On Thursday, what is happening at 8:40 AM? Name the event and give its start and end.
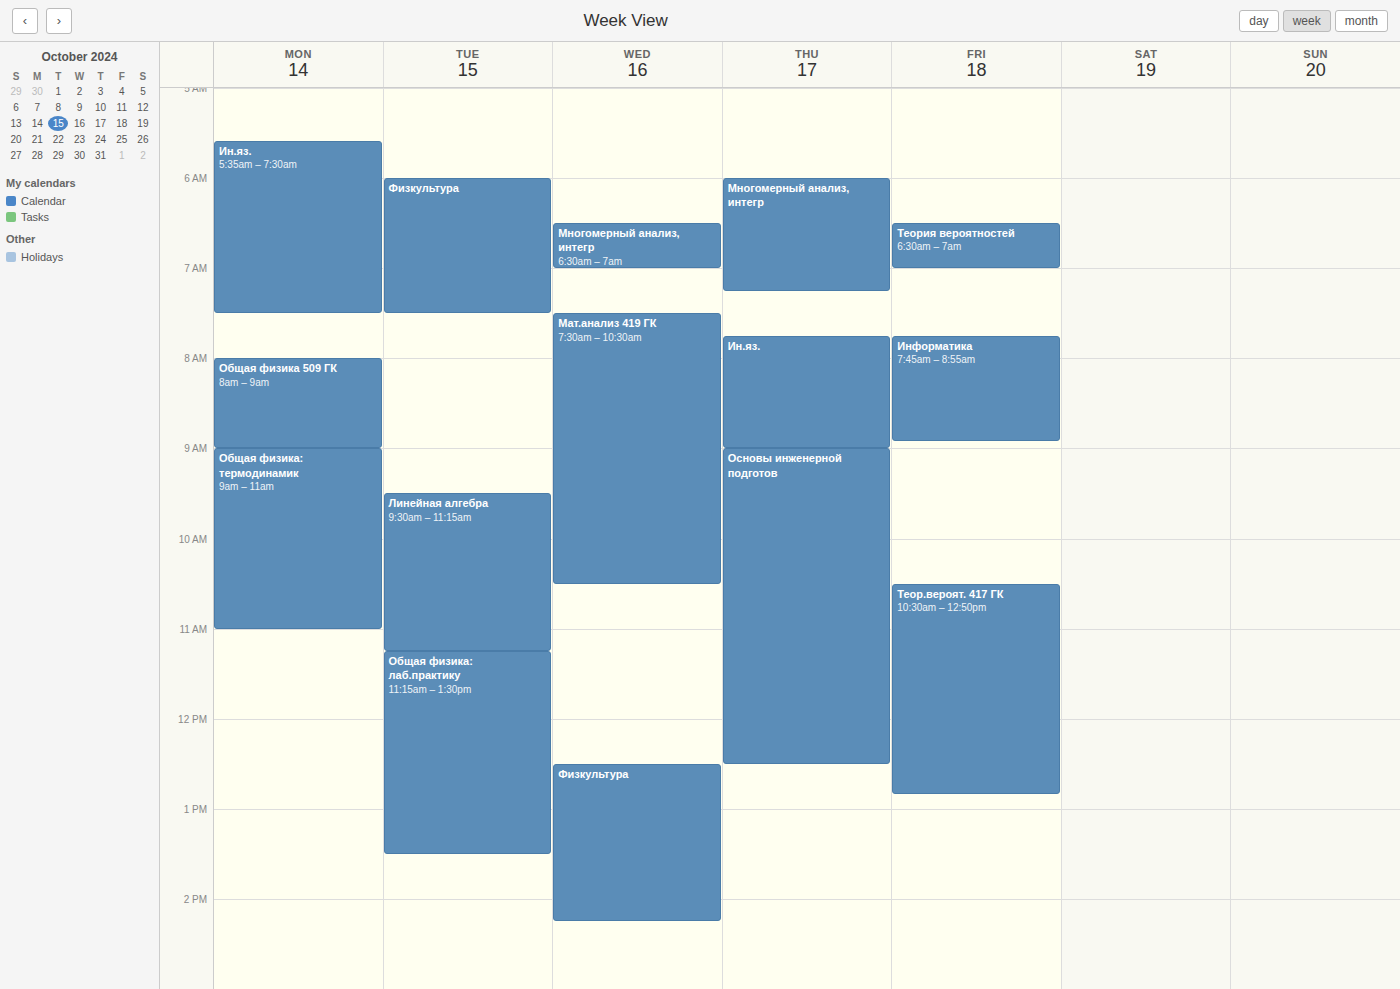
"Ин.яз.", 7:45 AM to 9:00 AM